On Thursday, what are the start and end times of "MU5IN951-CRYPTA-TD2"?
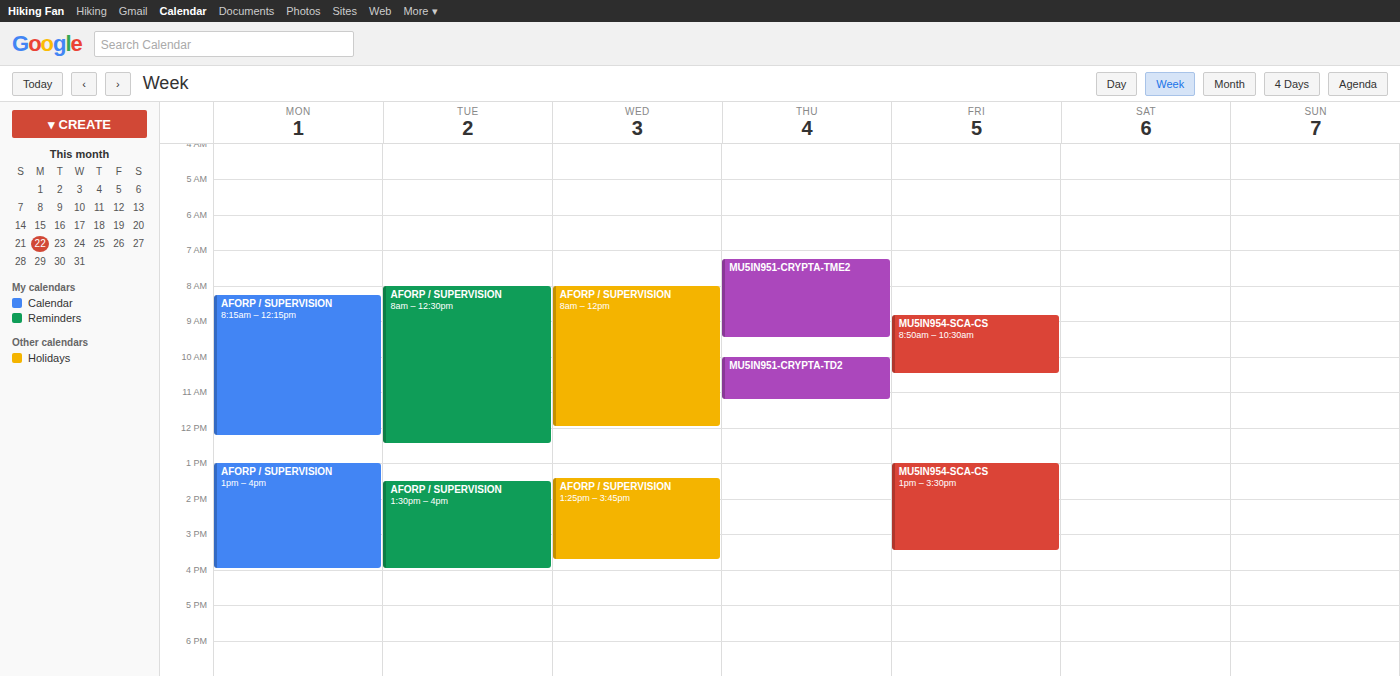
10:00 AM to 11:15 AM